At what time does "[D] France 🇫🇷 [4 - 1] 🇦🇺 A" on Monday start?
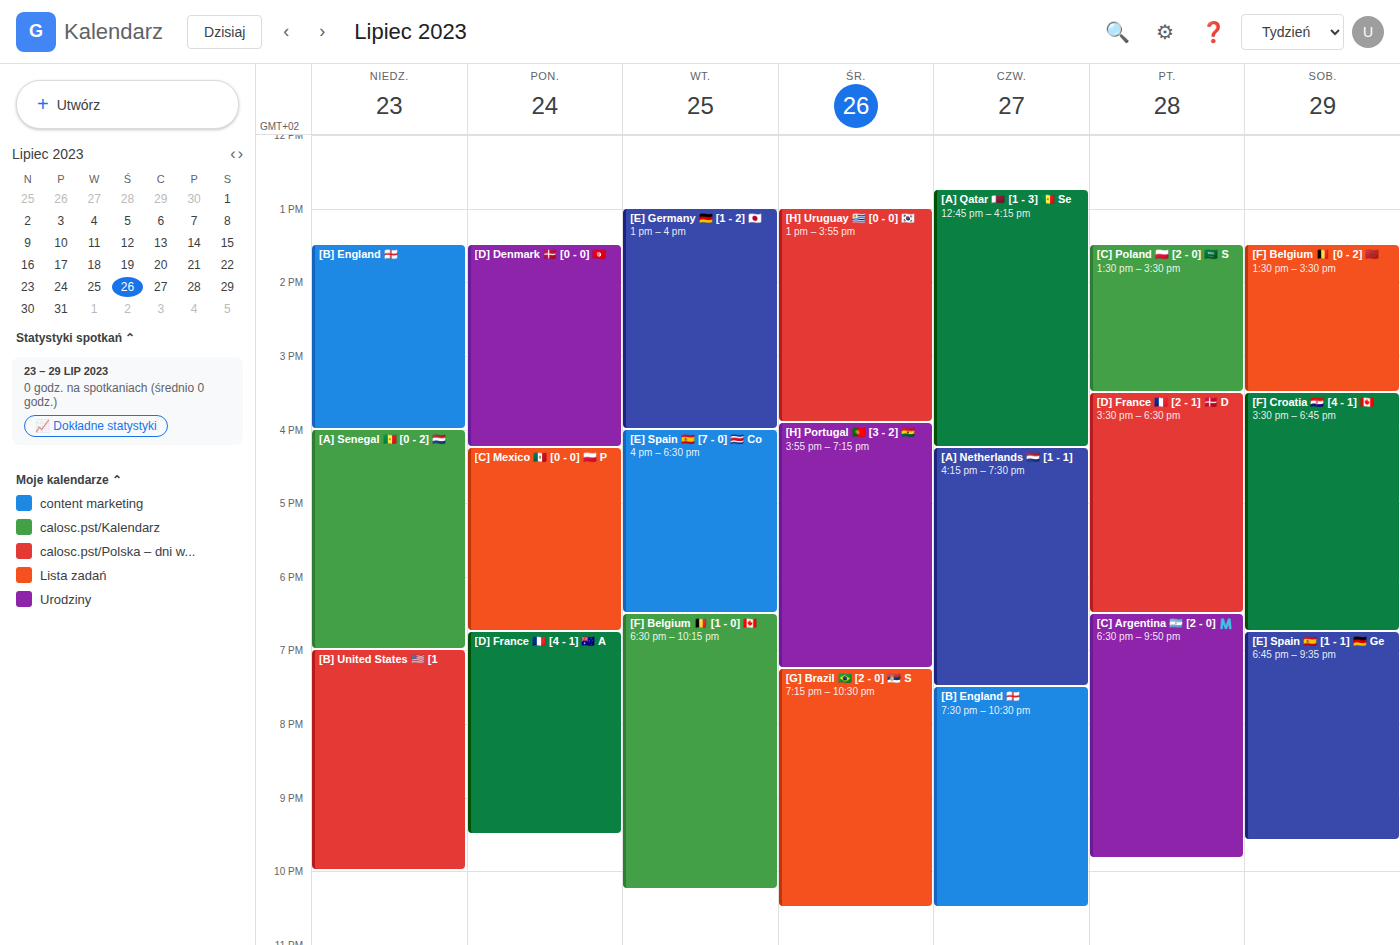
6:45 PM